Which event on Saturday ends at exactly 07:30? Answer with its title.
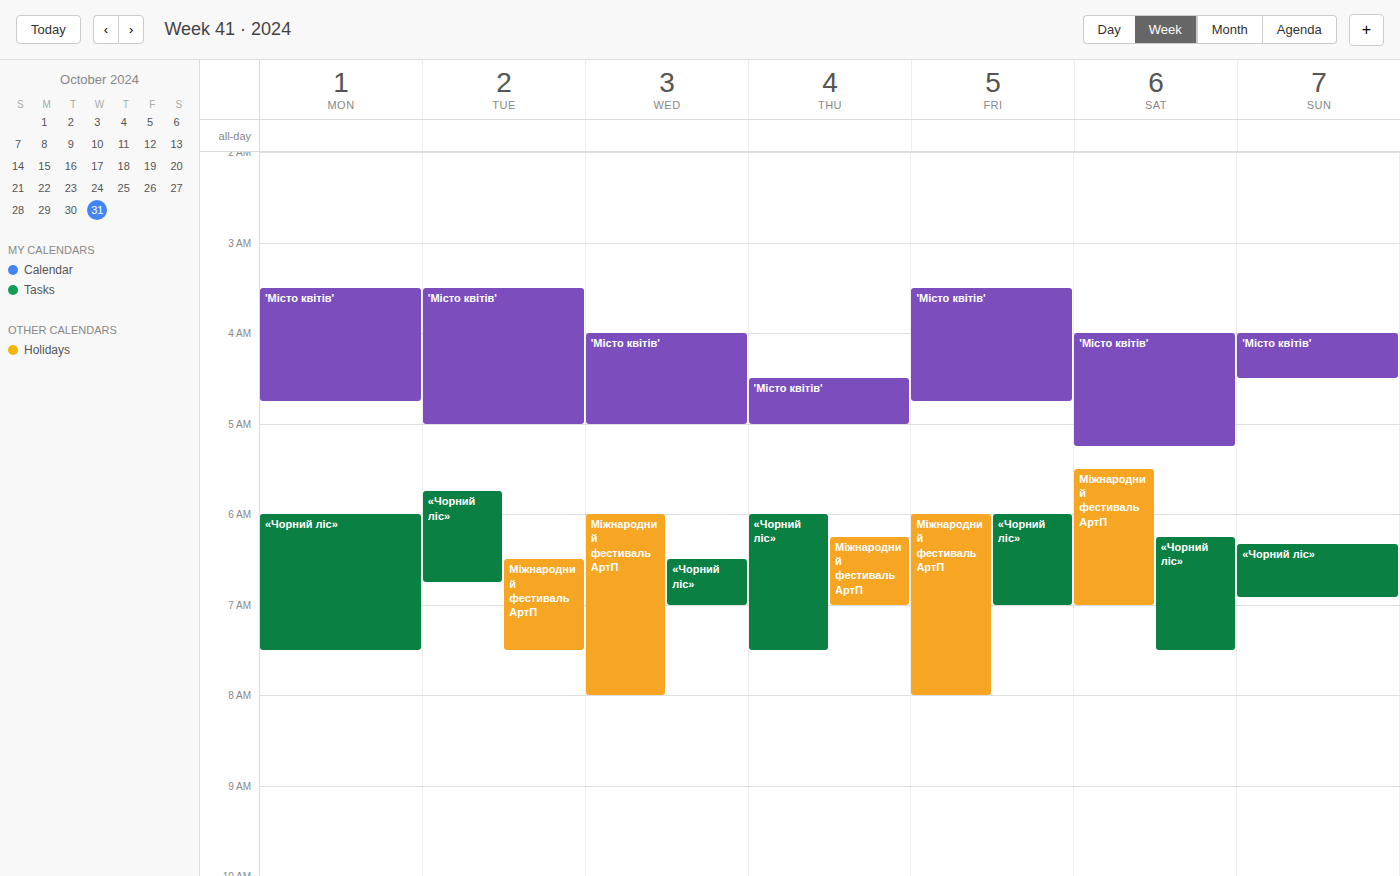
"«Чорний ліс»"